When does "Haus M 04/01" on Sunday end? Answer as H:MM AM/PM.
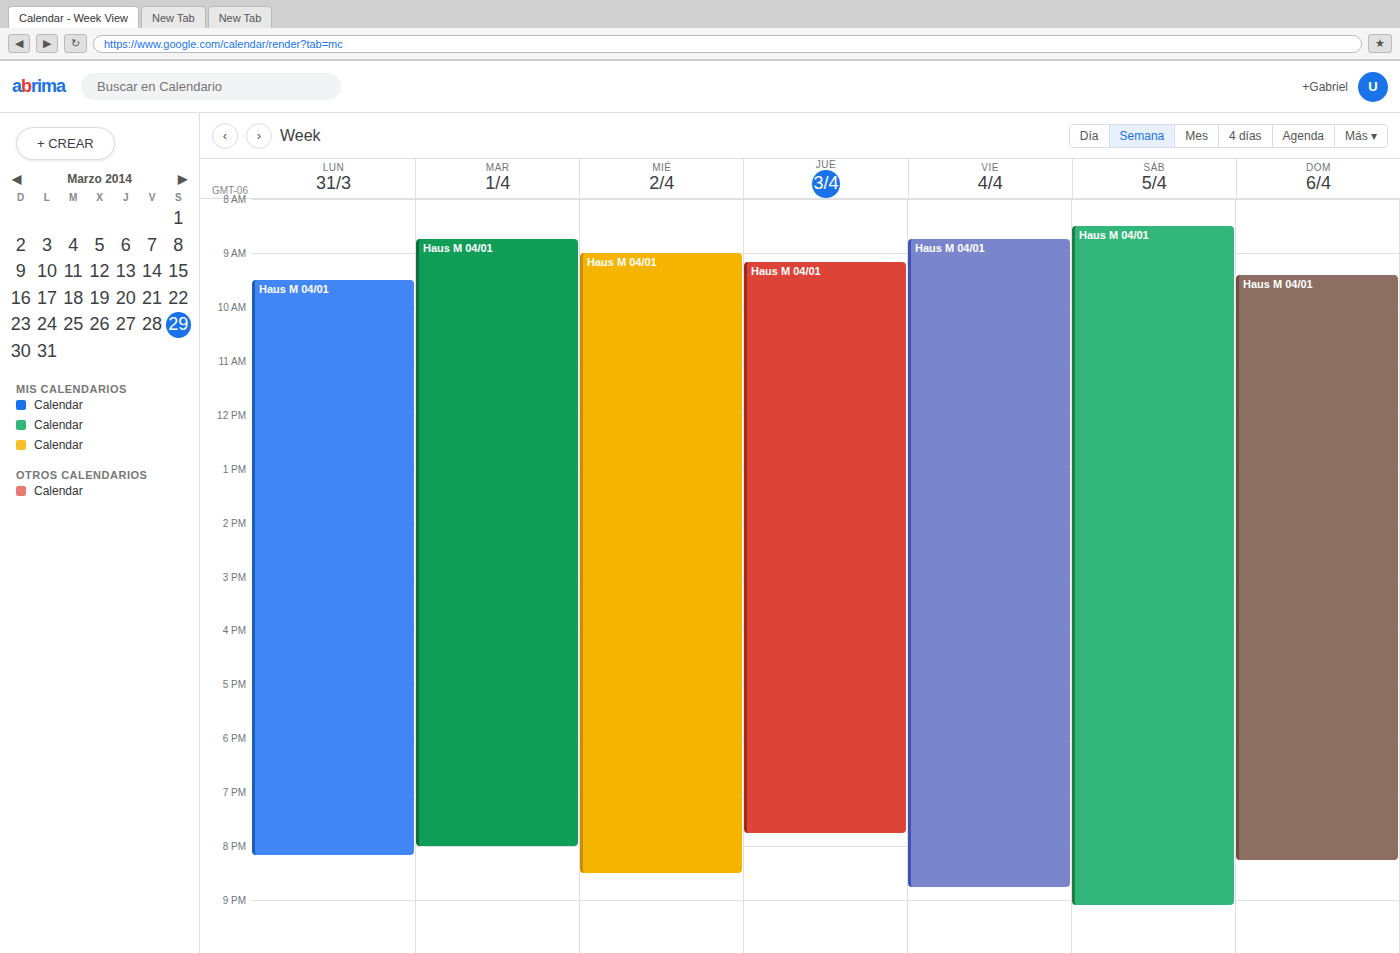
8:15 PM